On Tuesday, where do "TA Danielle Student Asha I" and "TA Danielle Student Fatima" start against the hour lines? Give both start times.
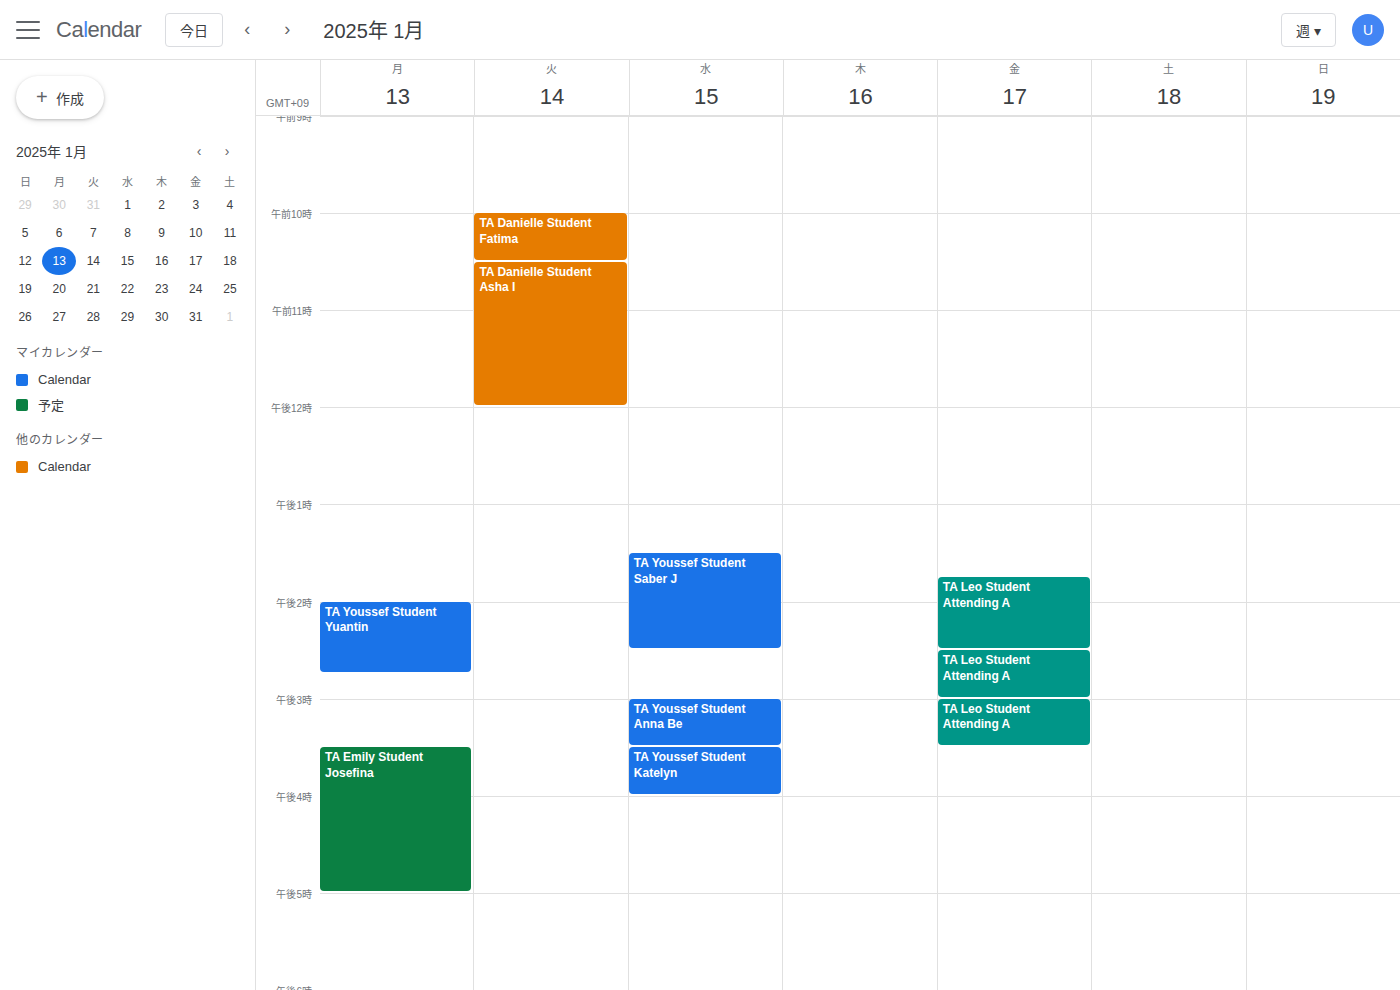
"TA Danielle Student Asha I": 10:30 AM, halfway between the 10 AM and 11 AM lines. "TA Danielle Student Fatima": 10:00 AM, exactly on the 10 AM line.